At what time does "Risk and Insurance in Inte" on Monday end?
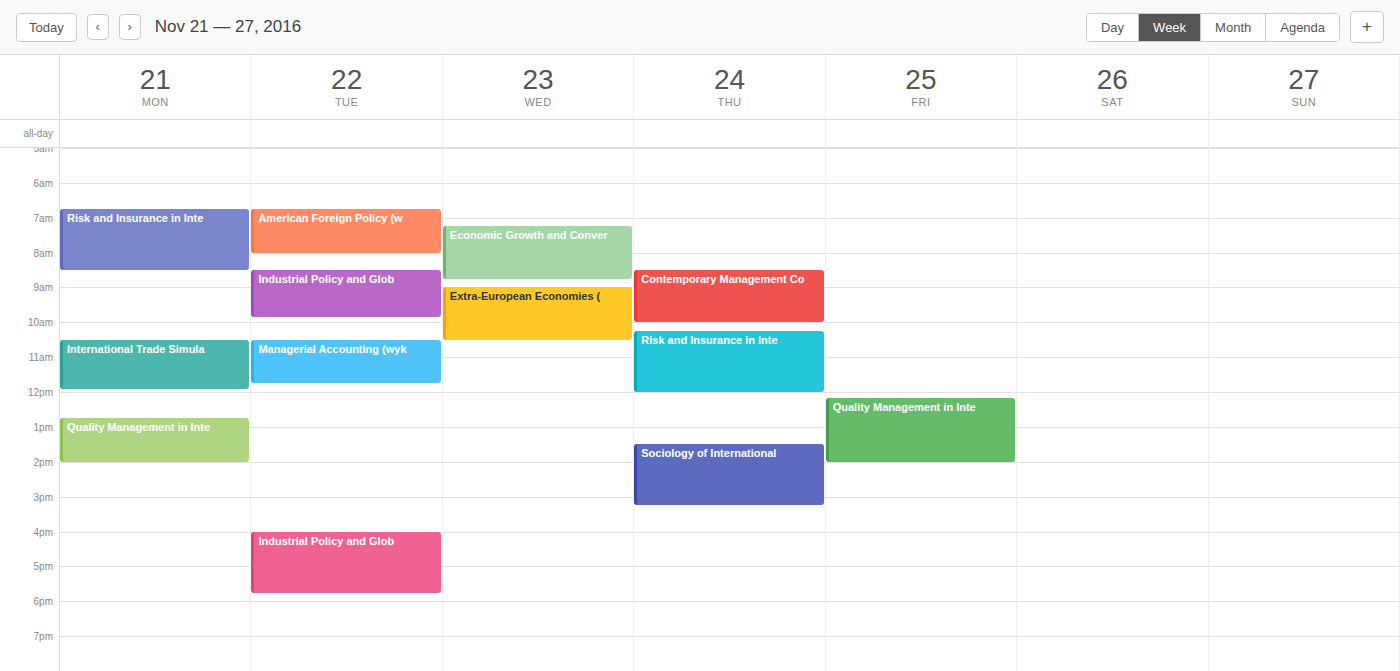
08:30